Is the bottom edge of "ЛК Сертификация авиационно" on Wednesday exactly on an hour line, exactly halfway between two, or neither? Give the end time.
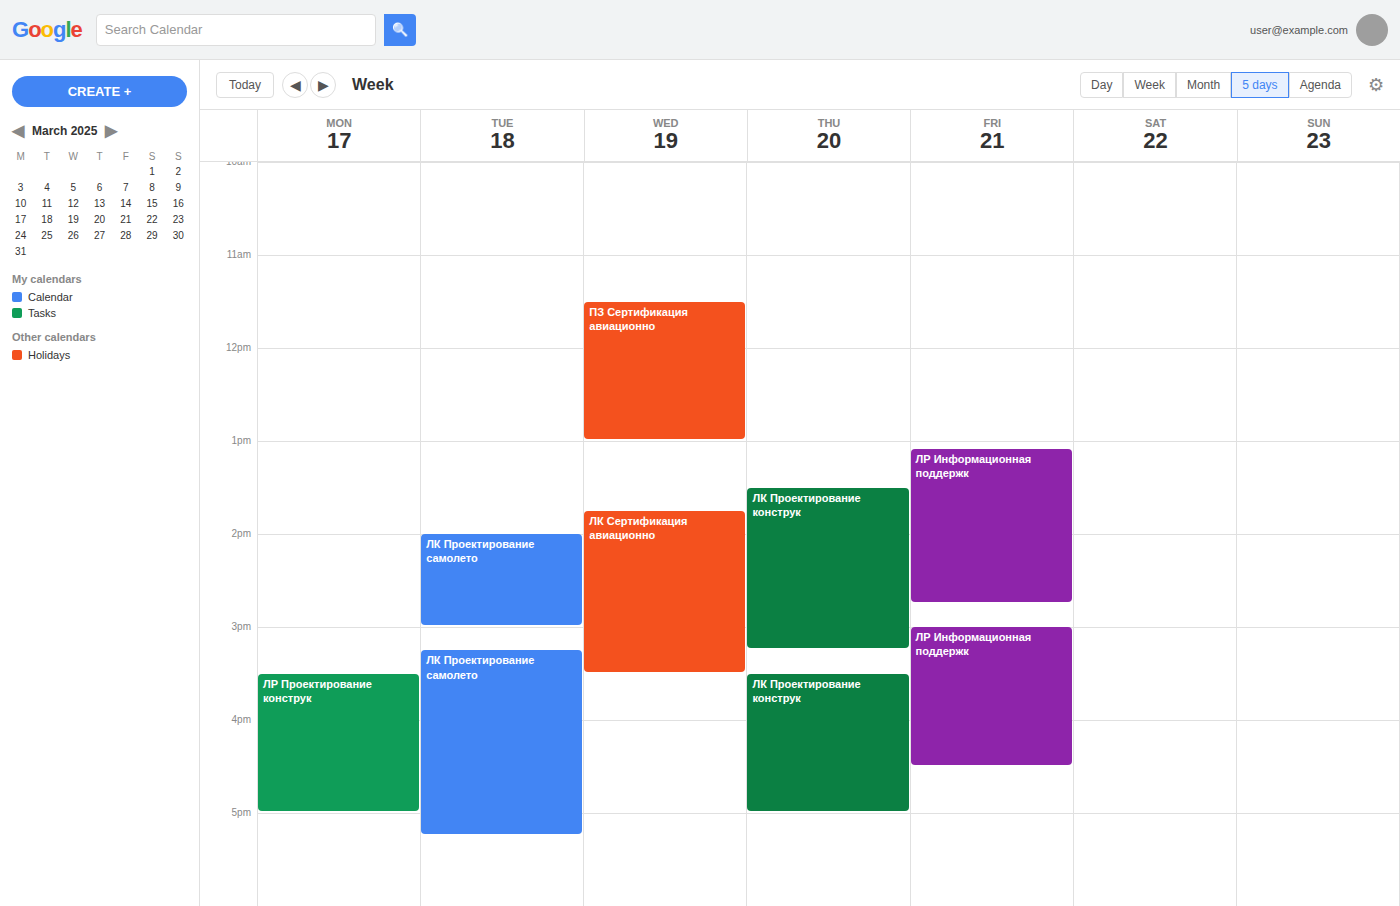
3:30 PM -- halfway between the 3 PM and 4 PM lines.